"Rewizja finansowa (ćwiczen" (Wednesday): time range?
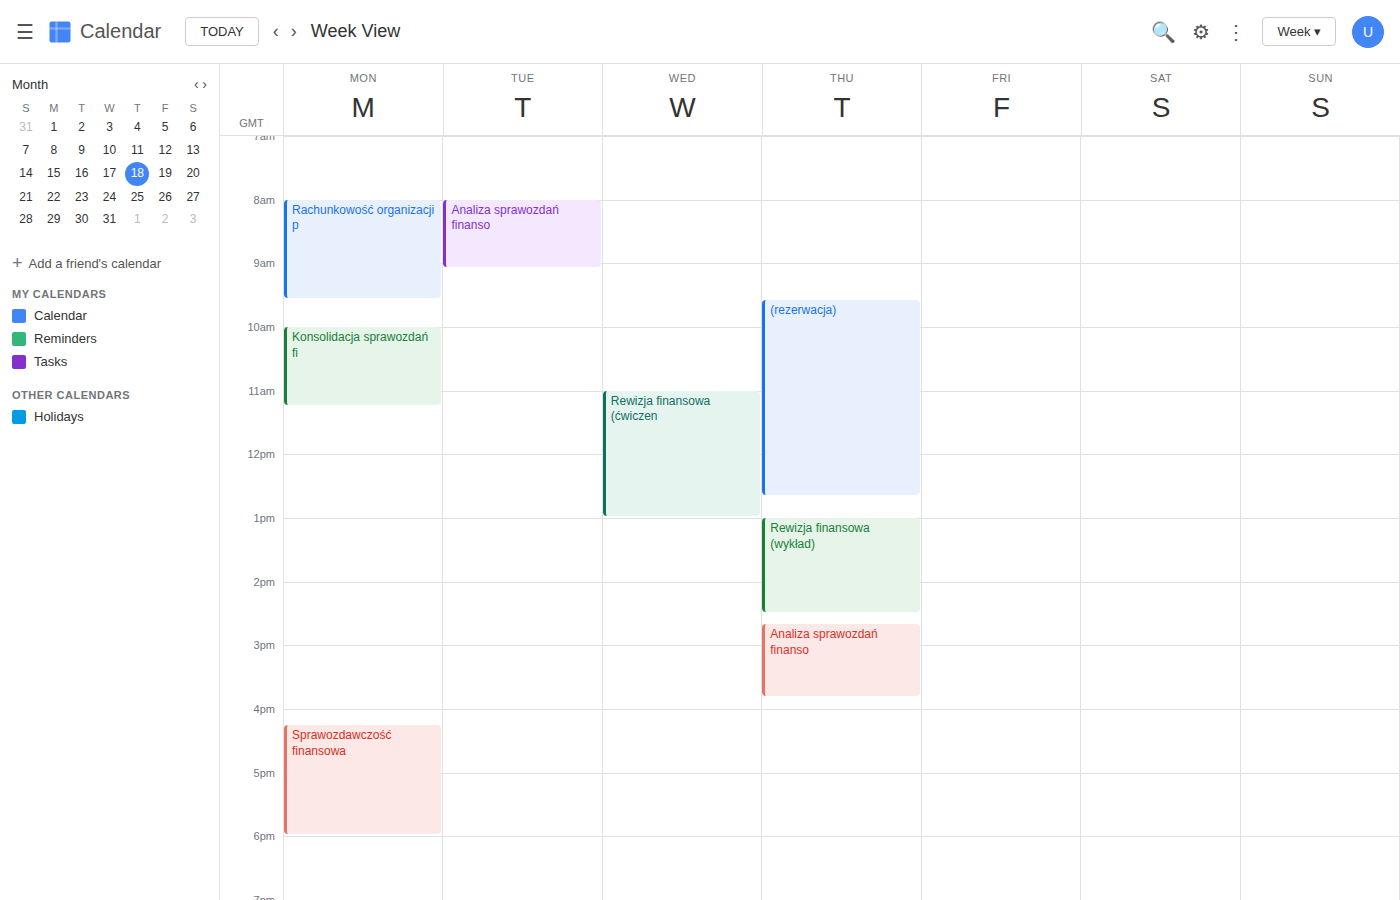
11:00 AM to 1:00 PM